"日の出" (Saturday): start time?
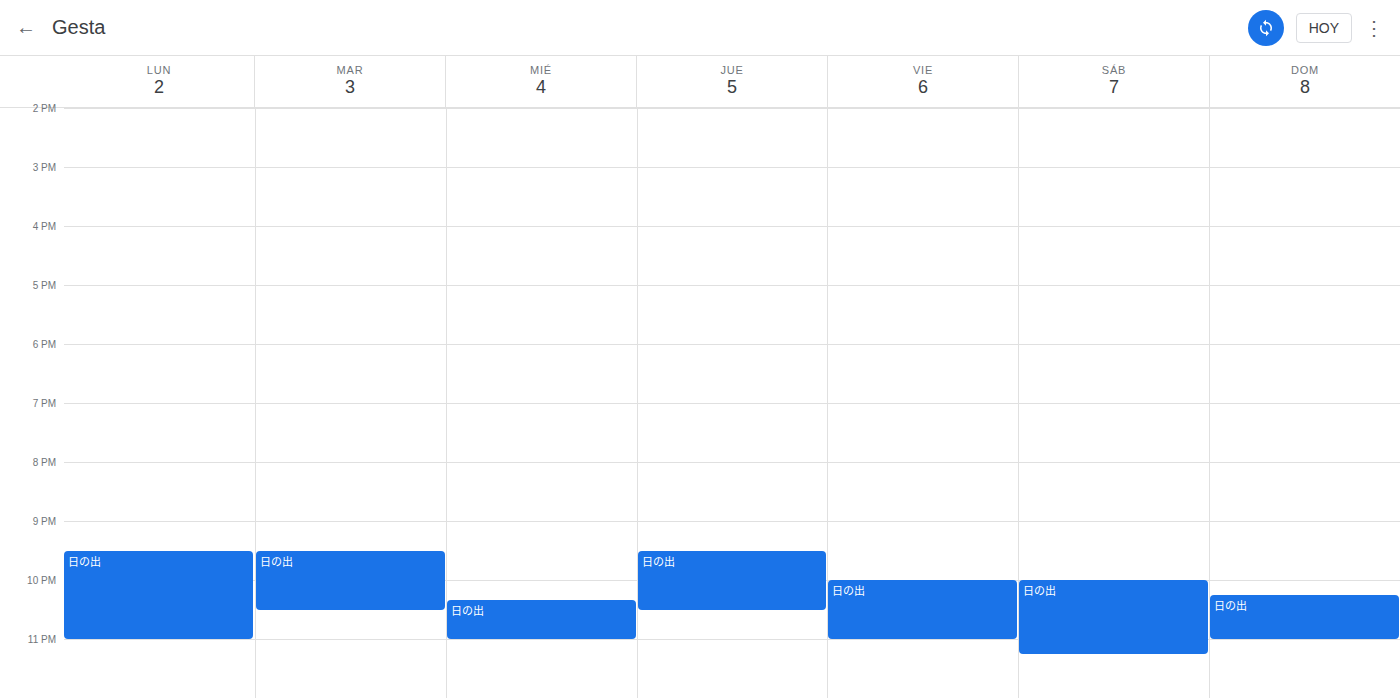
22:00